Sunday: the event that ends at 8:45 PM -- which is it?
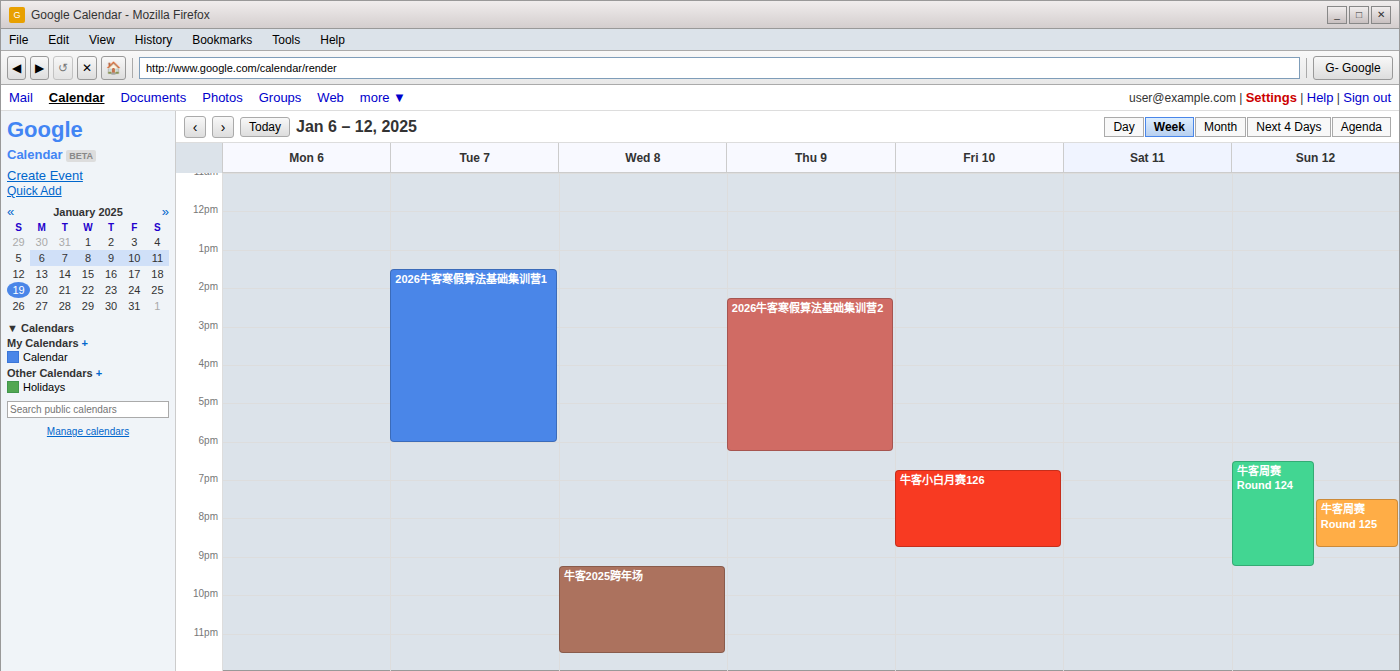
"牛客周赛 Round 125"